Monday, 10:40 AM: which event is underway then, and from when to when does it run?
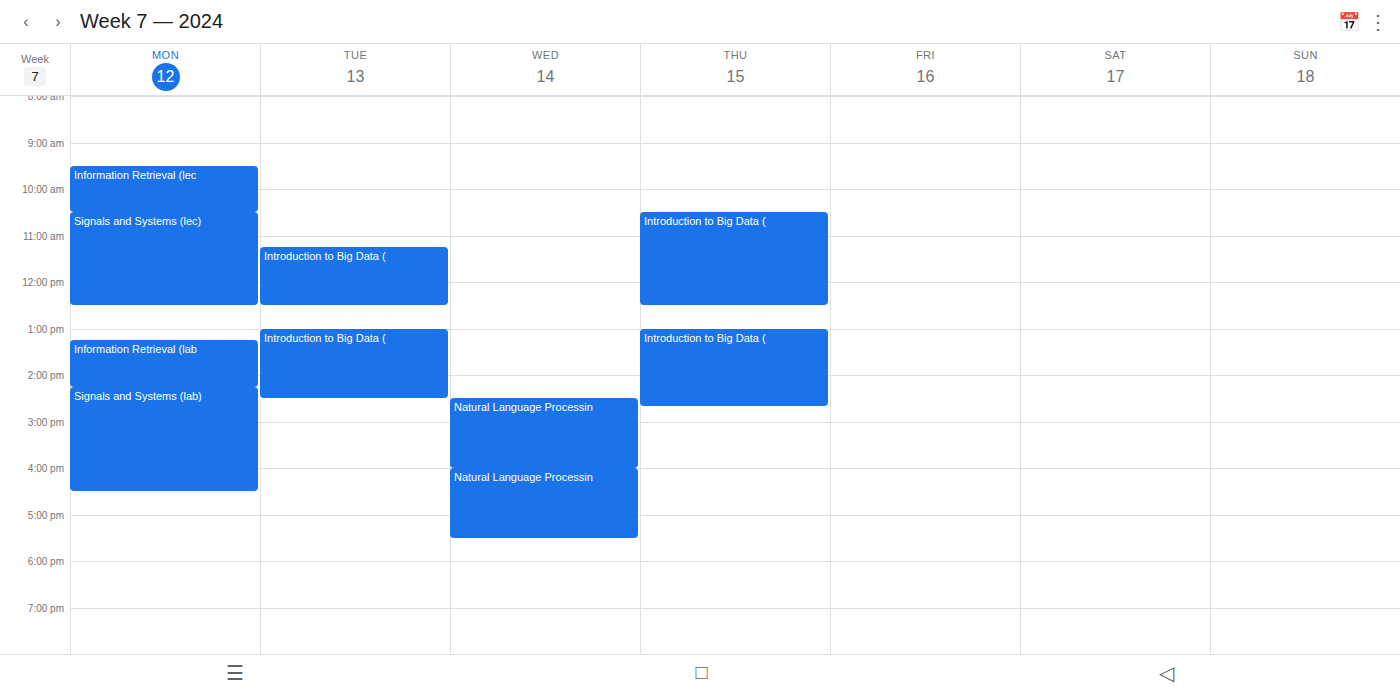
"Signals and Systems (lec)", 10:30 AM to 12:30 PM